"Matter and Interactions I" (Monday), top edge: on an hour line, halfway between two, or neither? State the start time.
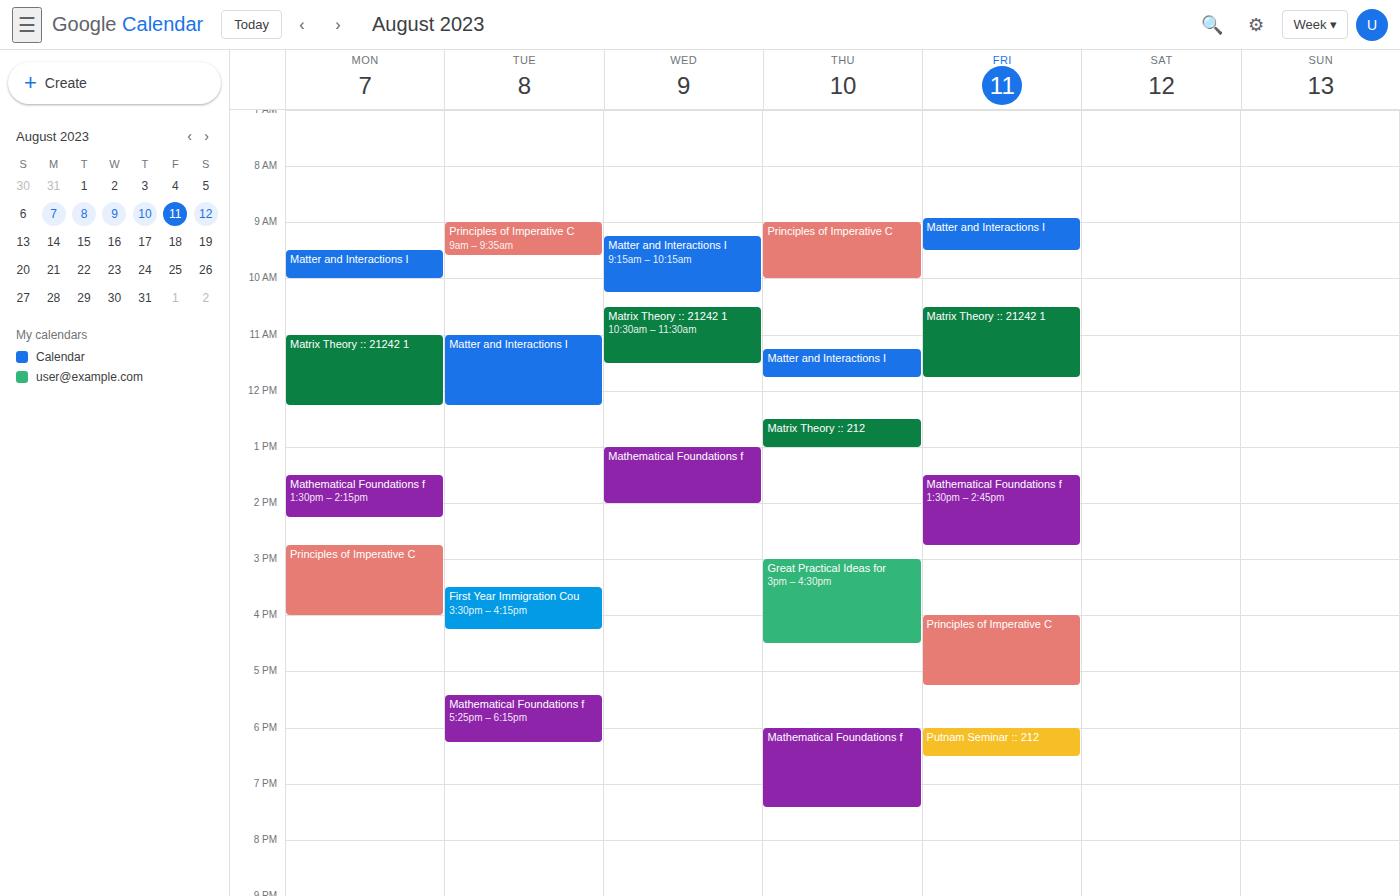
9:30 AM -- halfway between the 9 AM and 10 AM lines.